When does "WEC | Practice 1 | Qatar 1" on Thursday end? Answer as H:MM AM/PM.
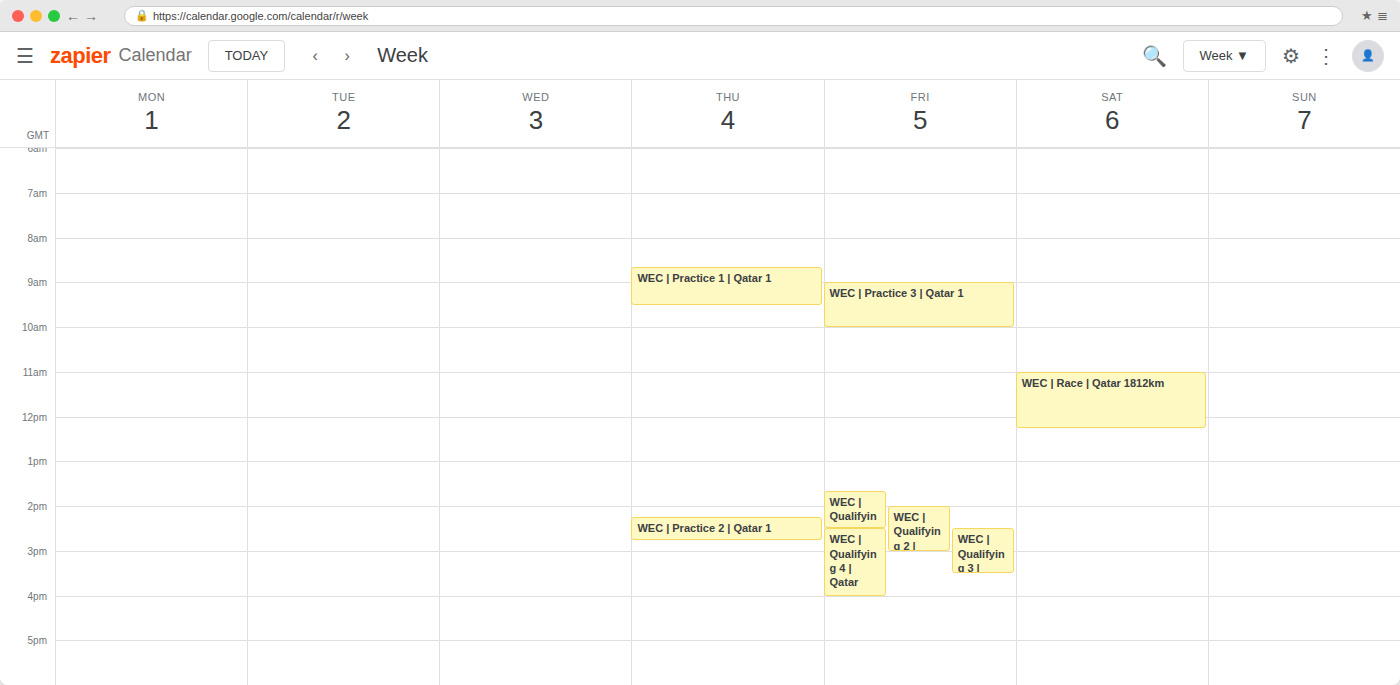
9:30 AM